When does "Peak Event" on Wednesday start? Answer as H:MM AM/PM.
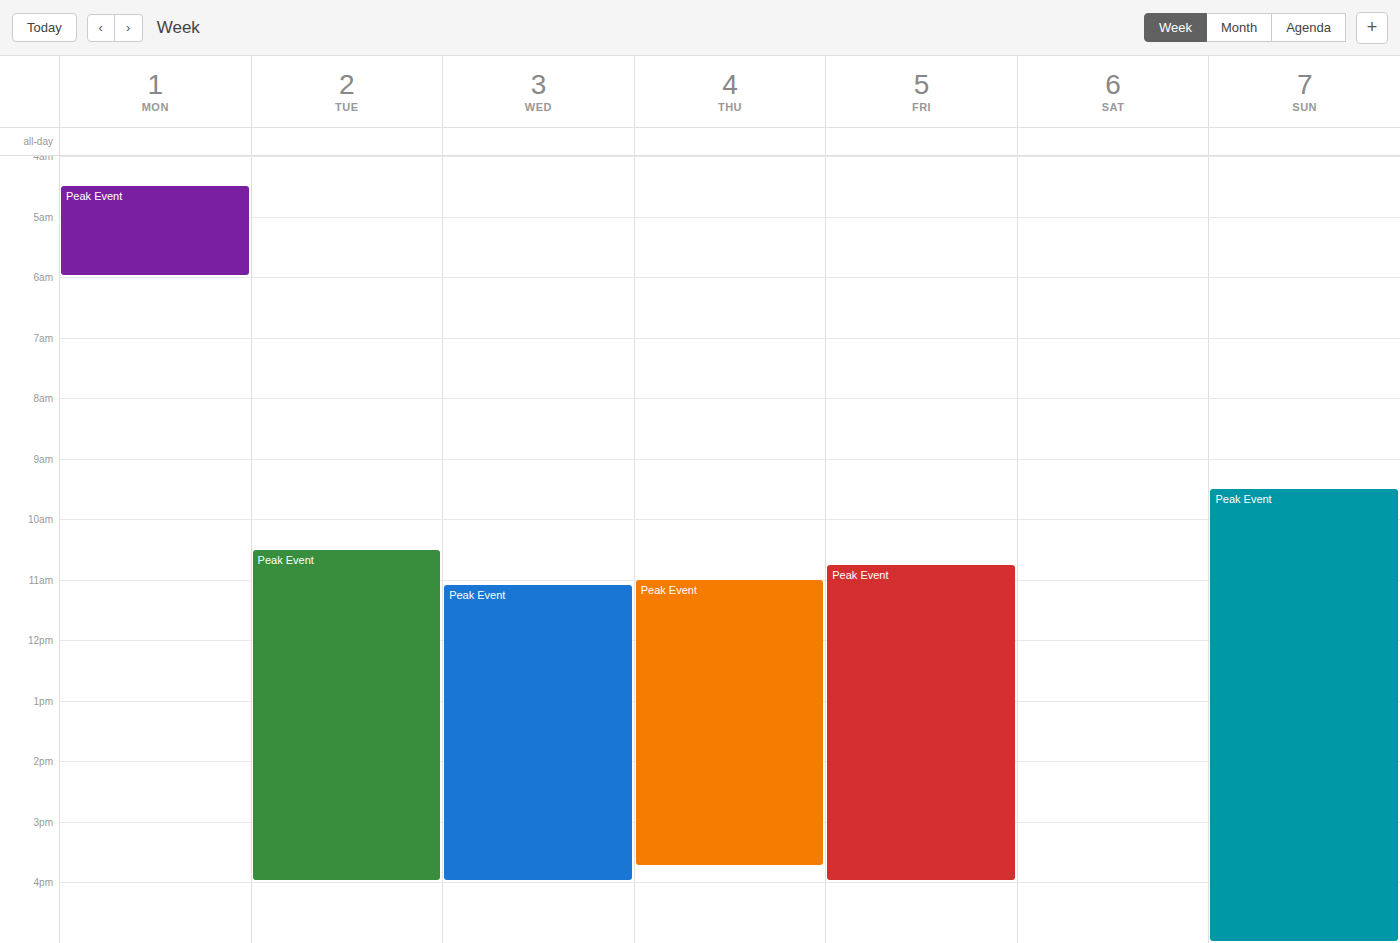
11:05 AM